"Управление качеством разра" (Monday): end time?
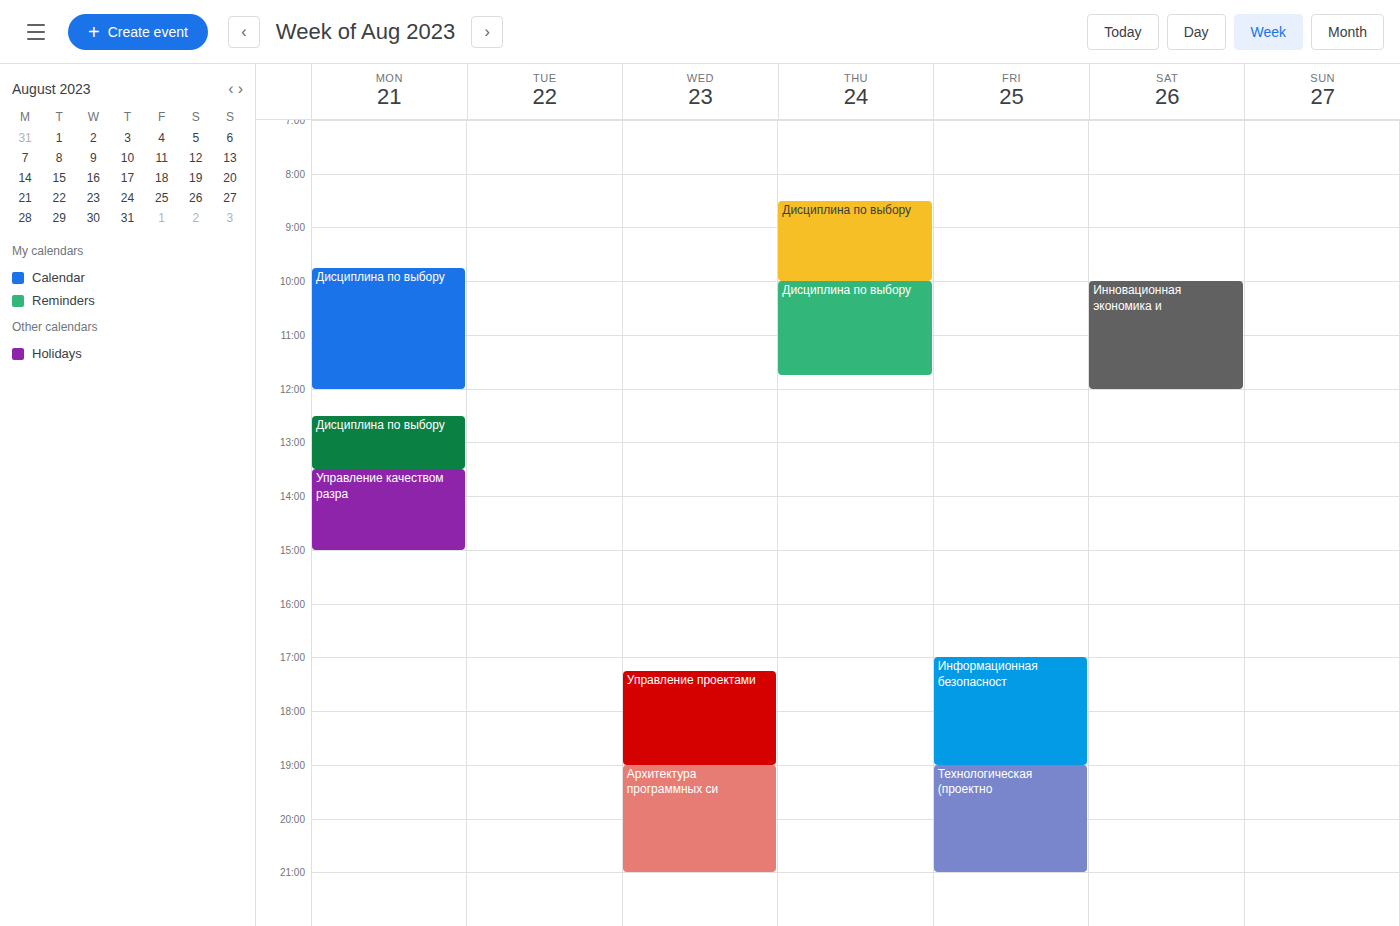
3:00 PM